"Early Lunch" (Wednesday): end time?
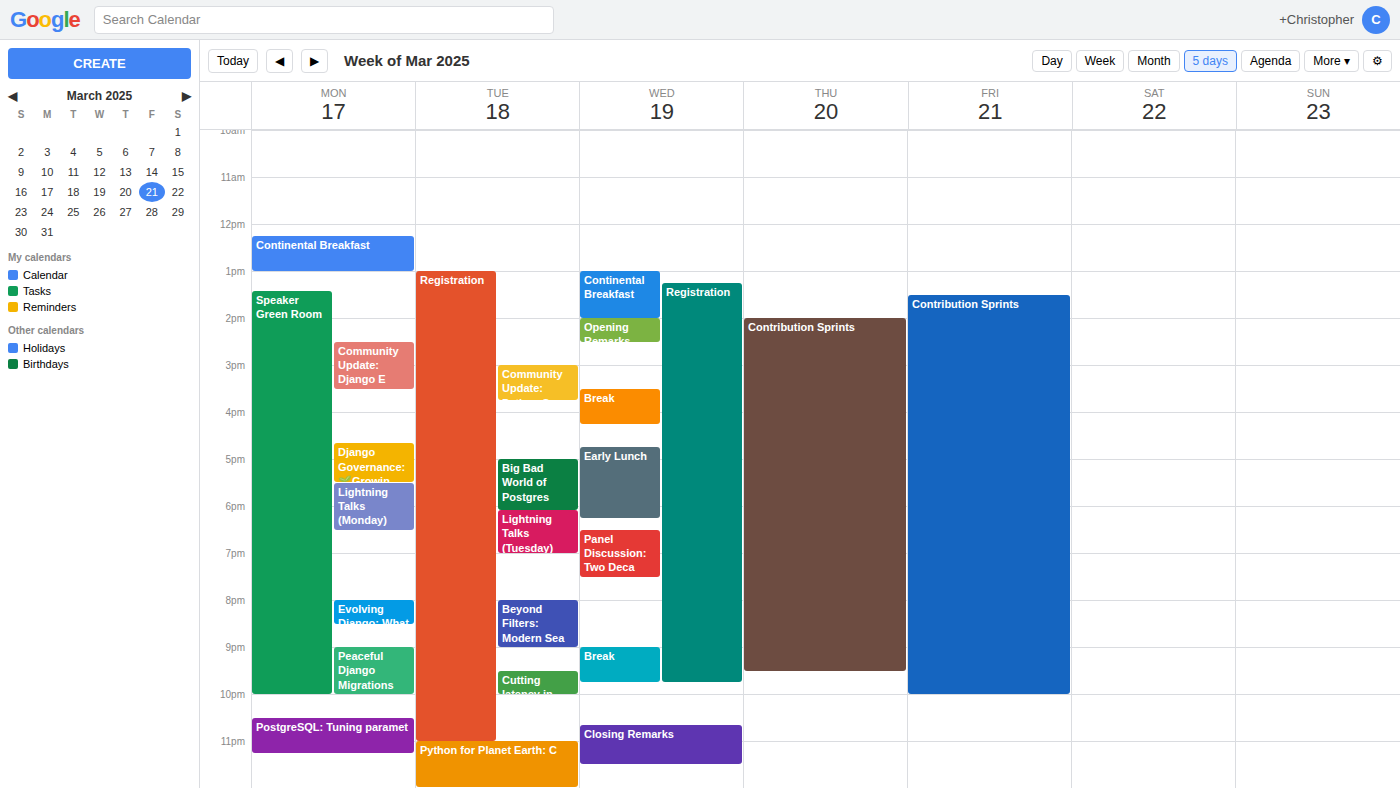
6:15 PM